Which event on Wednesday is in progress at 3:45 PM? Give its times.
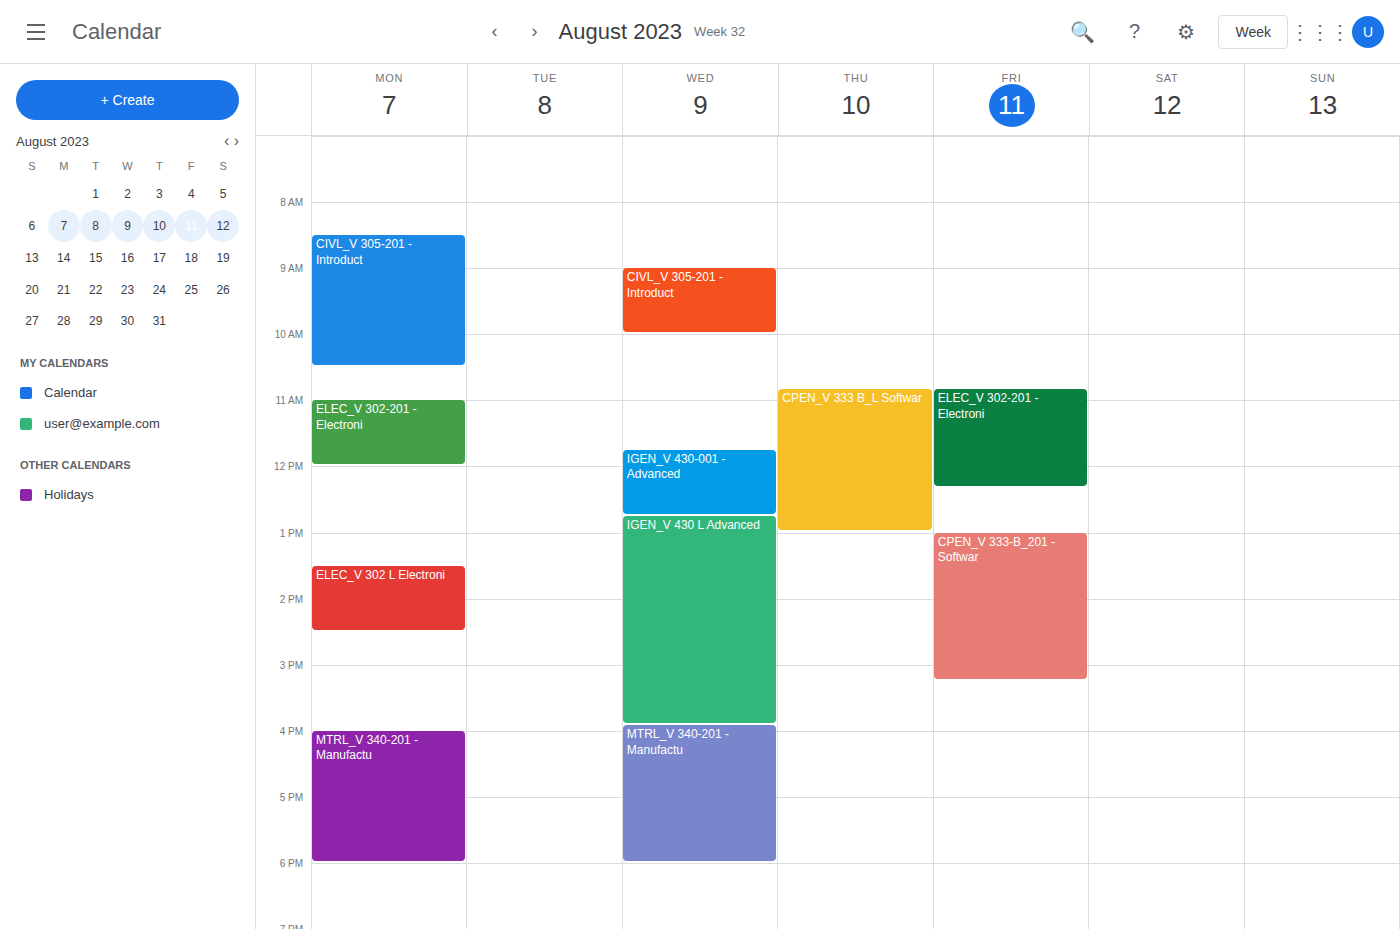
"IGEN_V 430 L Advanced", 12:45 PM to 3:55 PM